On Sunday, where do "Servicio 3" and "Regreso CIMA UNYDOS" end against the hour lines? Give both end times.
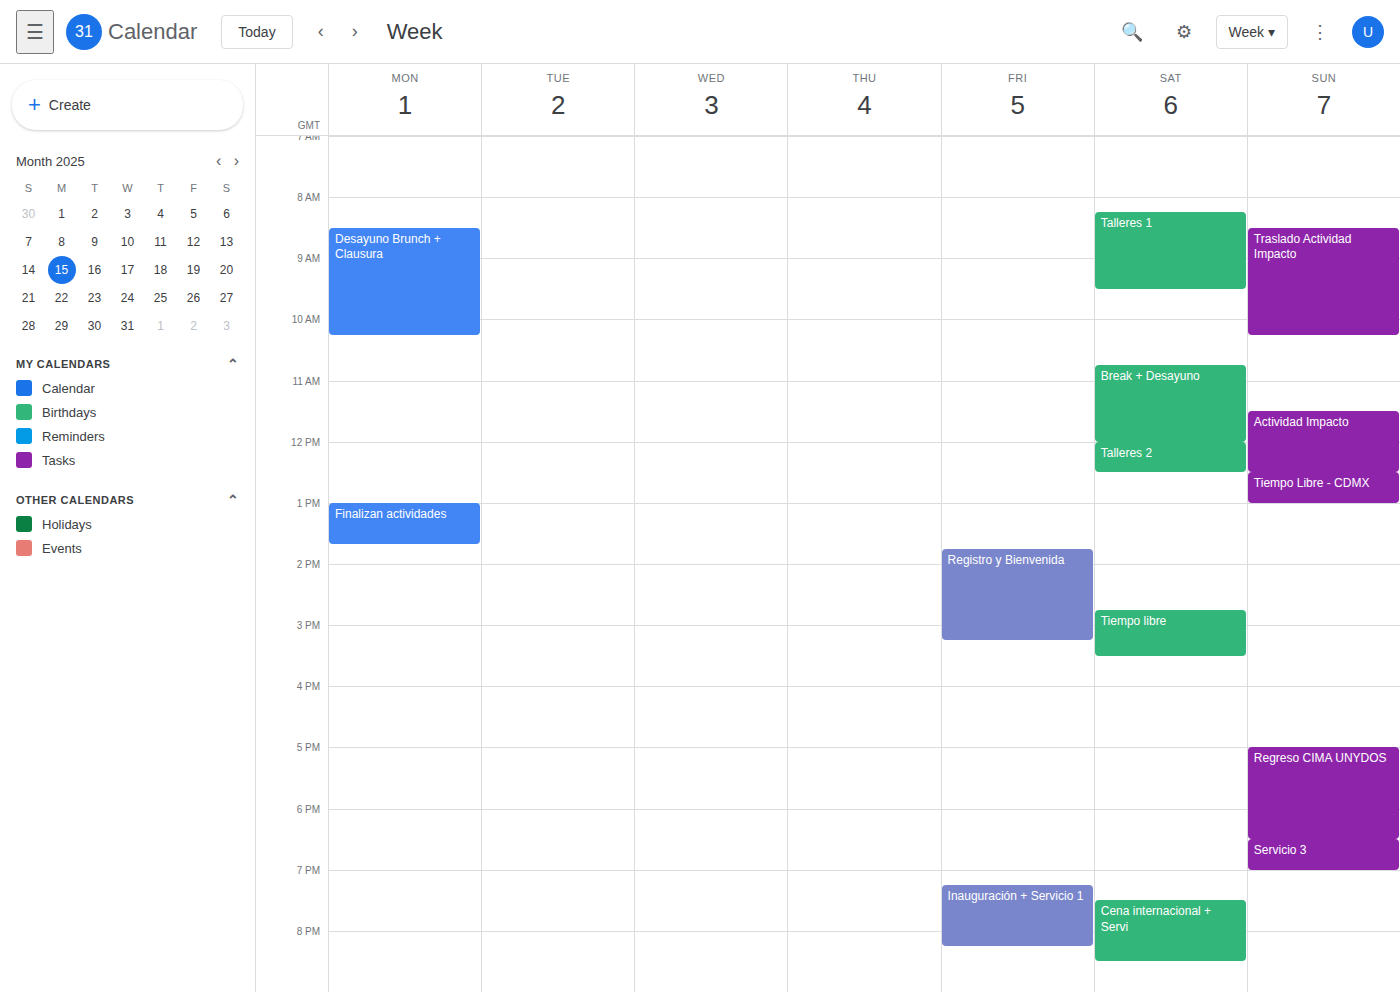
"Servicio 3": 7:00 PM, exactly on the 7 PM line. "Regreso CIMA UNYDOS": 6:30 PM, halfway between the 6 PM and 7 PM lines.